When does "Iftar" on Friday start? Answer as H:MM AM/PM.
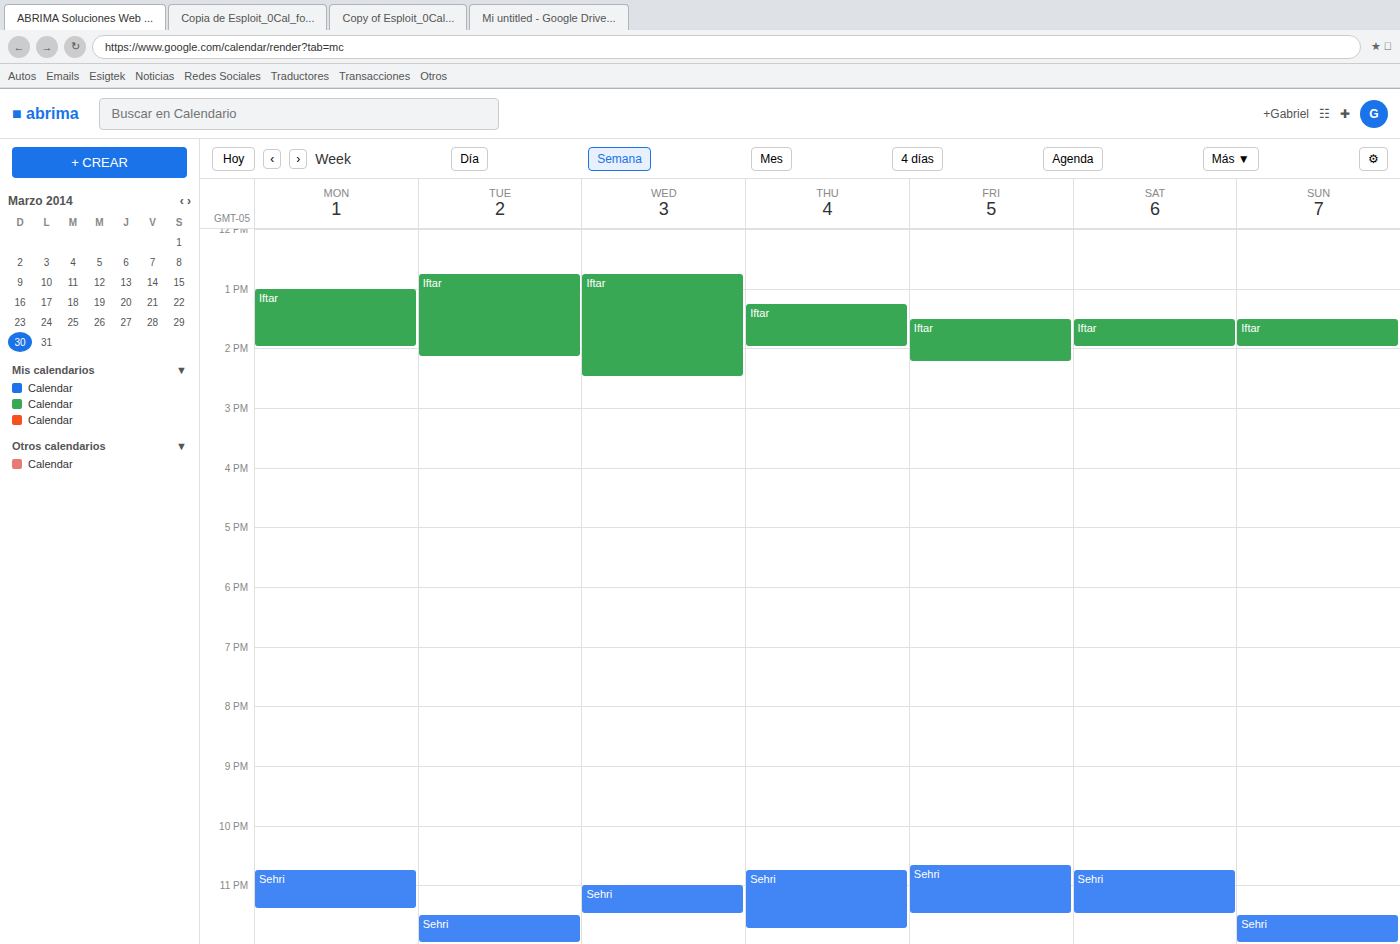
1:30 PM